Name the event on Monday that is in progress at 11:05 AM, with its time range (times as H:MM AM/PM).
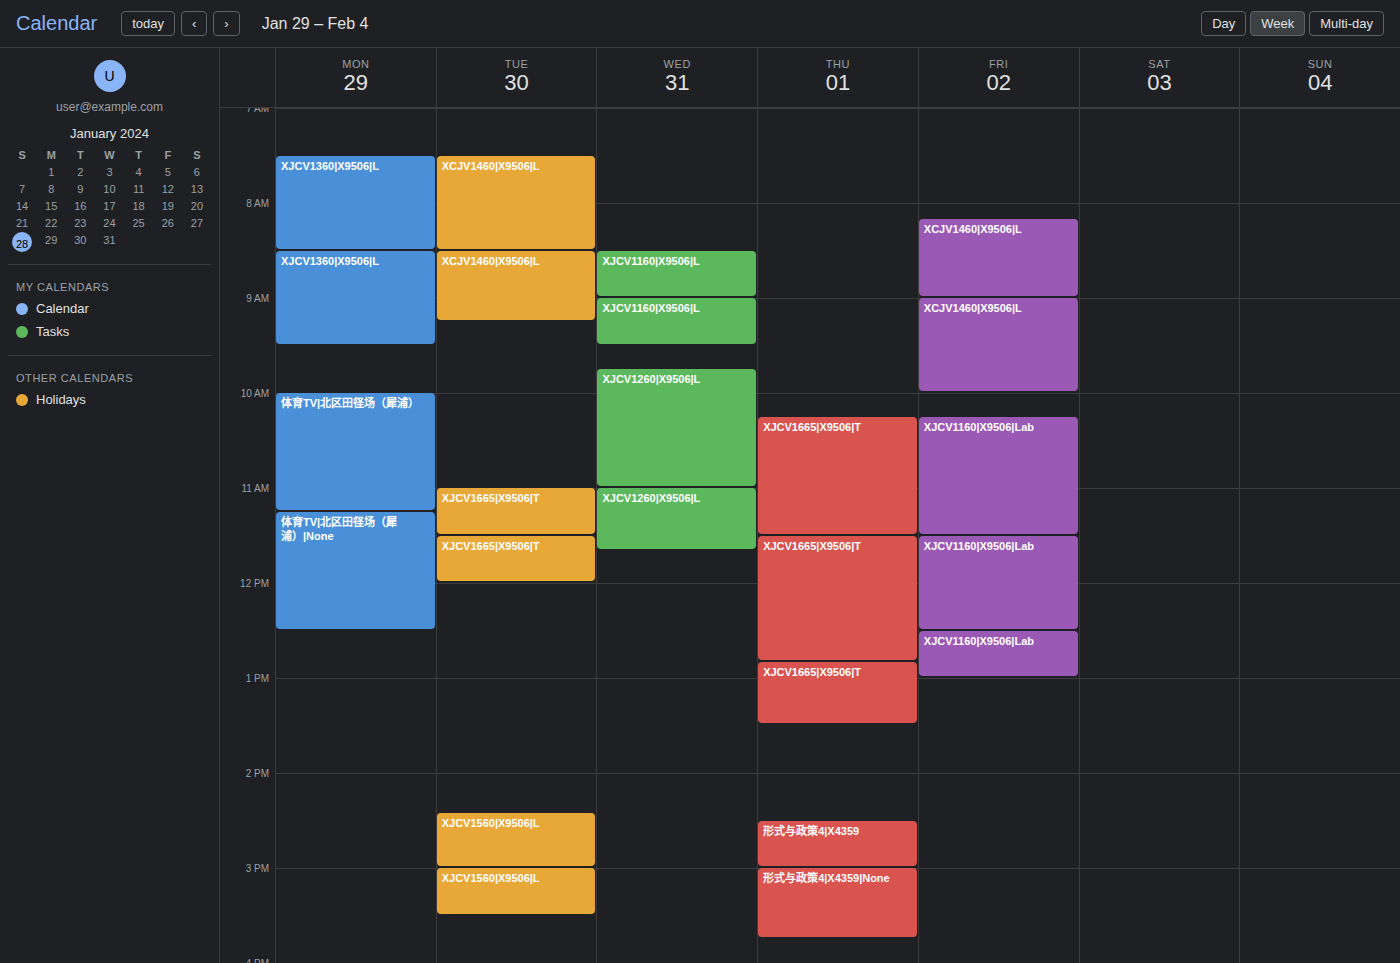
"体育TV|北区田径场（犀浦）", 10:00 AM to 11:15 AM